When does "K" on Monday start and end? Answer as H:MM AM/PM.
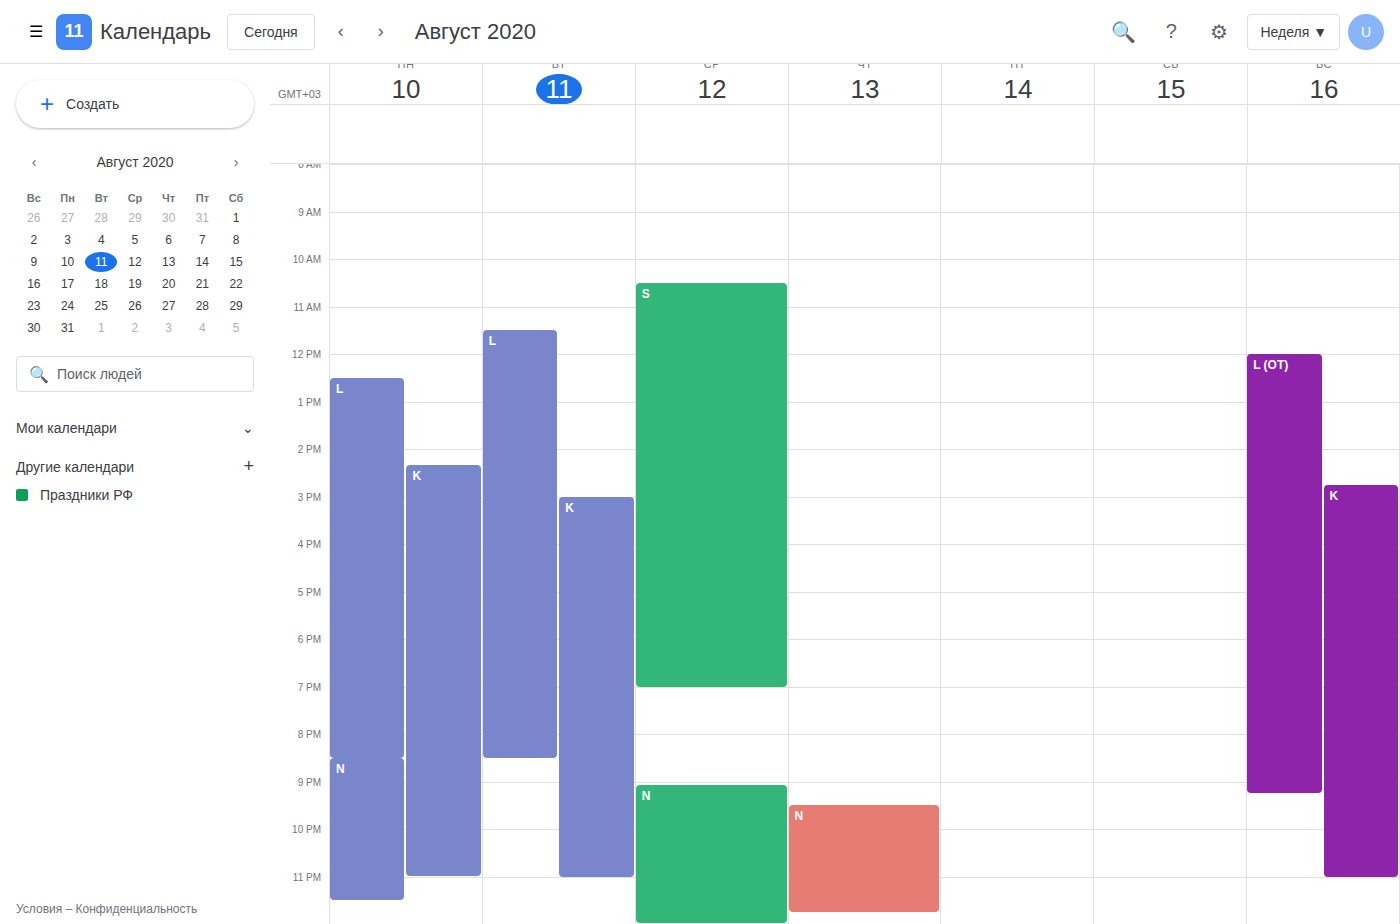
2:20 PM to 11:00 PM